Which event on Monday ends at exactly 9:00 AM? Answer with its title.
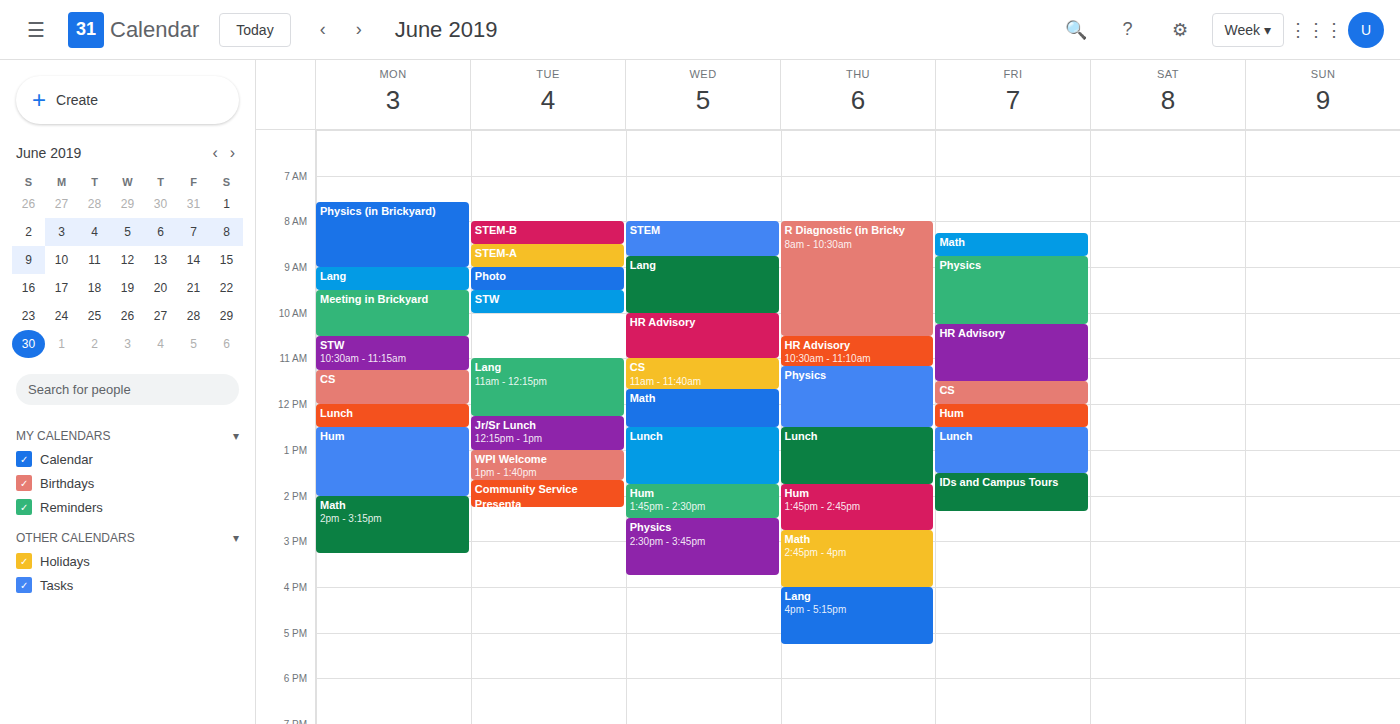
"Physics (in Brickyard)"